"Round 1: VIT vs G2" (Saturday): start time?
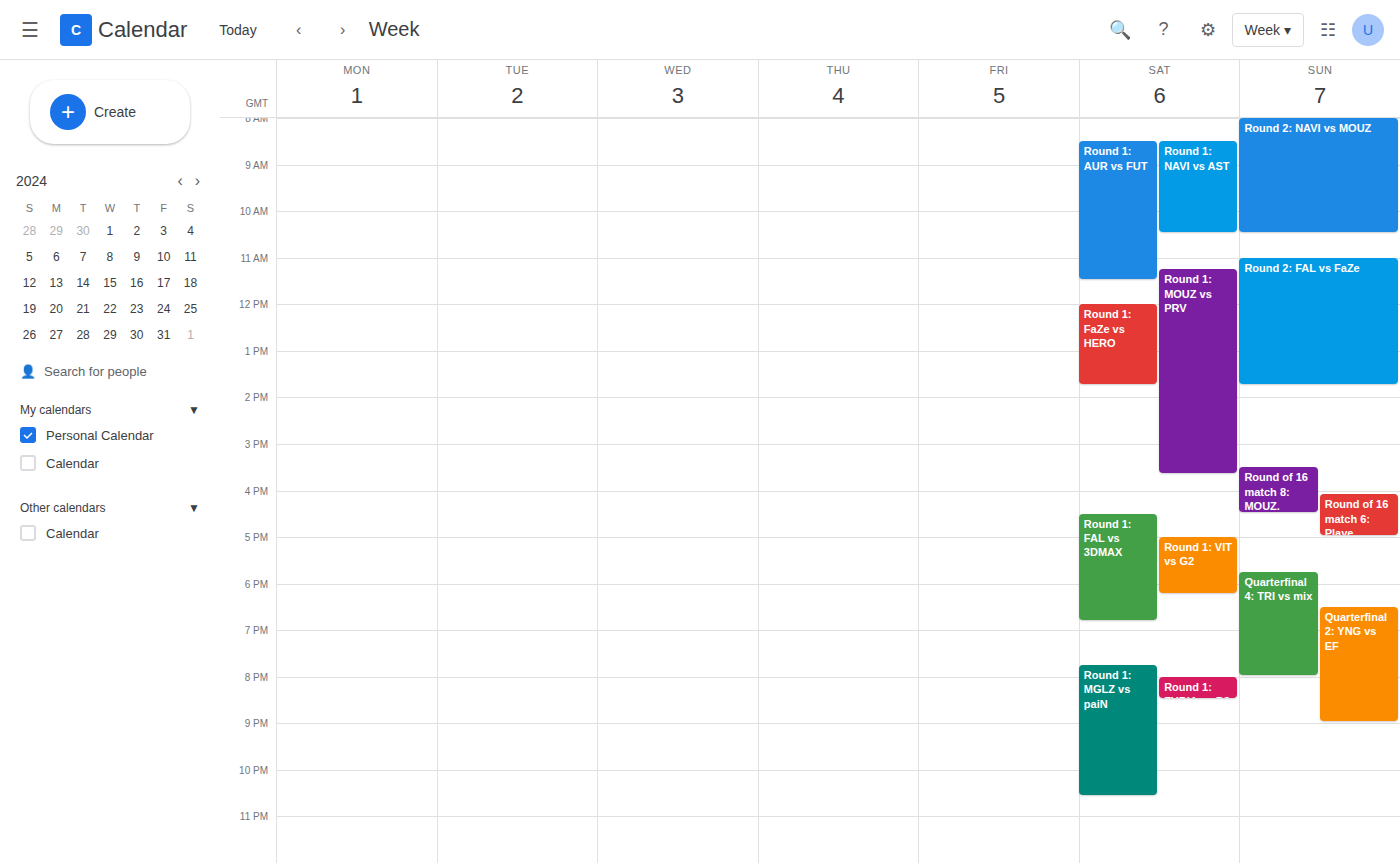
17:00